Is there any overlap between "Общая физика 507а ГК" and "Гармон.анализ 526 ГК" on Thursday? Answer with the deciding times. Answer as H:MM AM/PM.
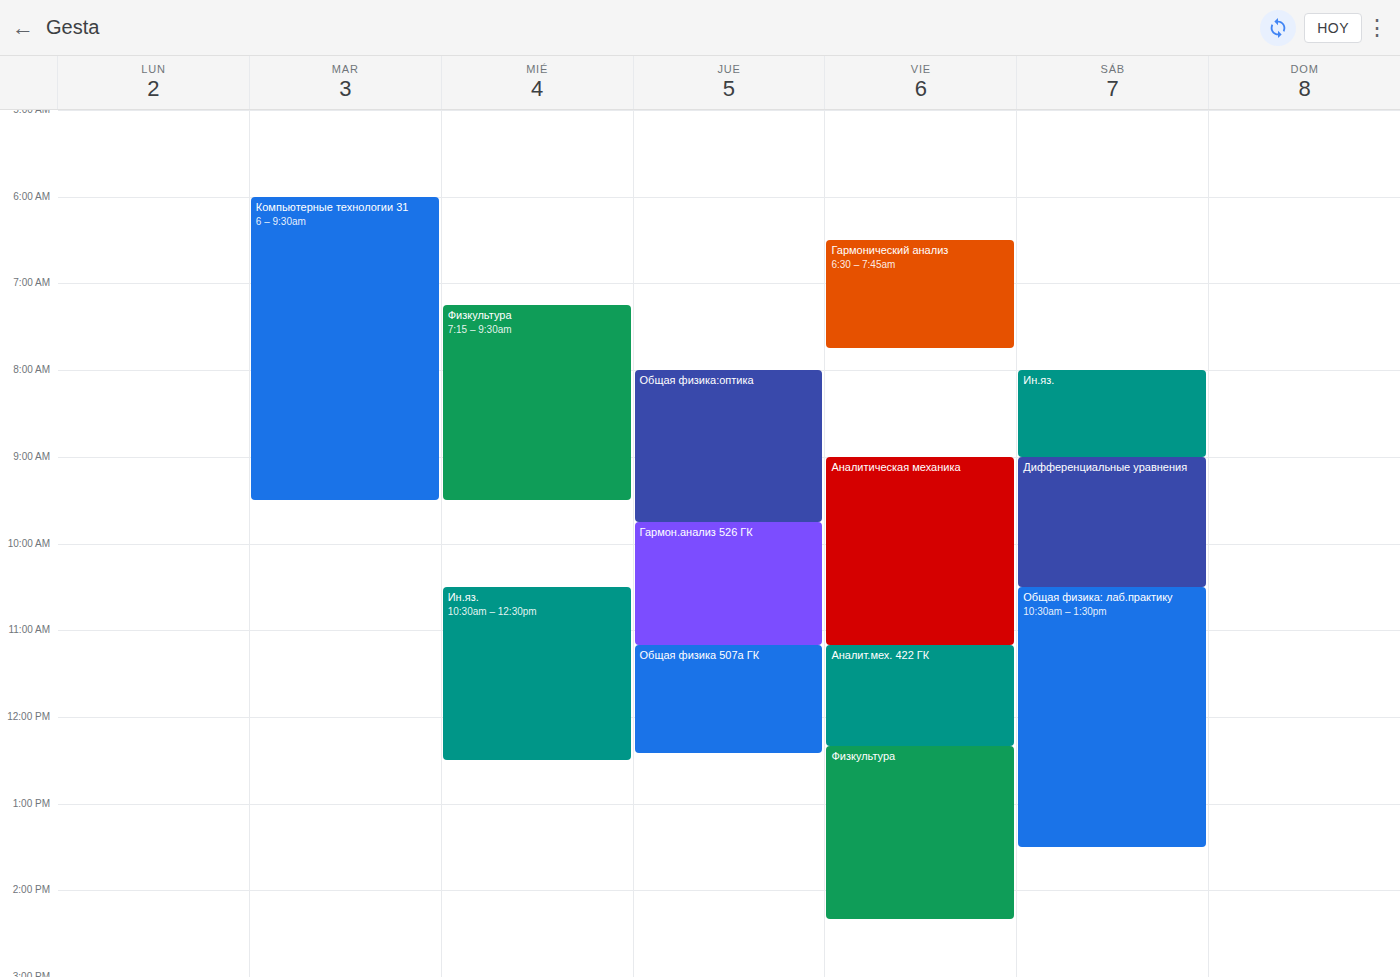
"Гармон.анализ 526 ГК" ends at 11:10 AM, exactly when "Общая физика 507а ГК" starts -- they touch but do not overlap.